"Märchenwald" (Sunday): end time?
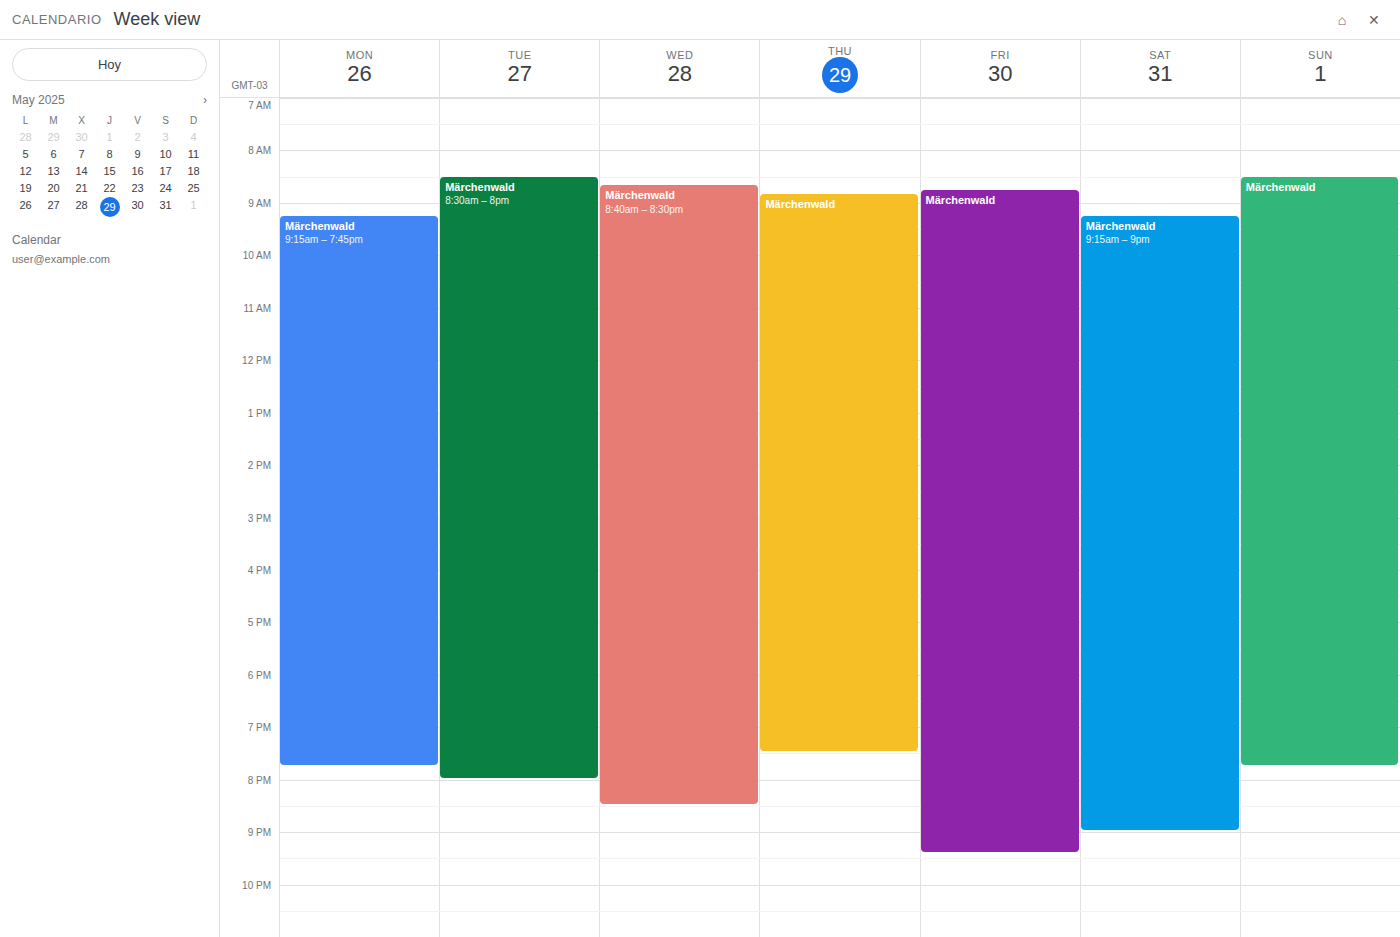
7:45 PM